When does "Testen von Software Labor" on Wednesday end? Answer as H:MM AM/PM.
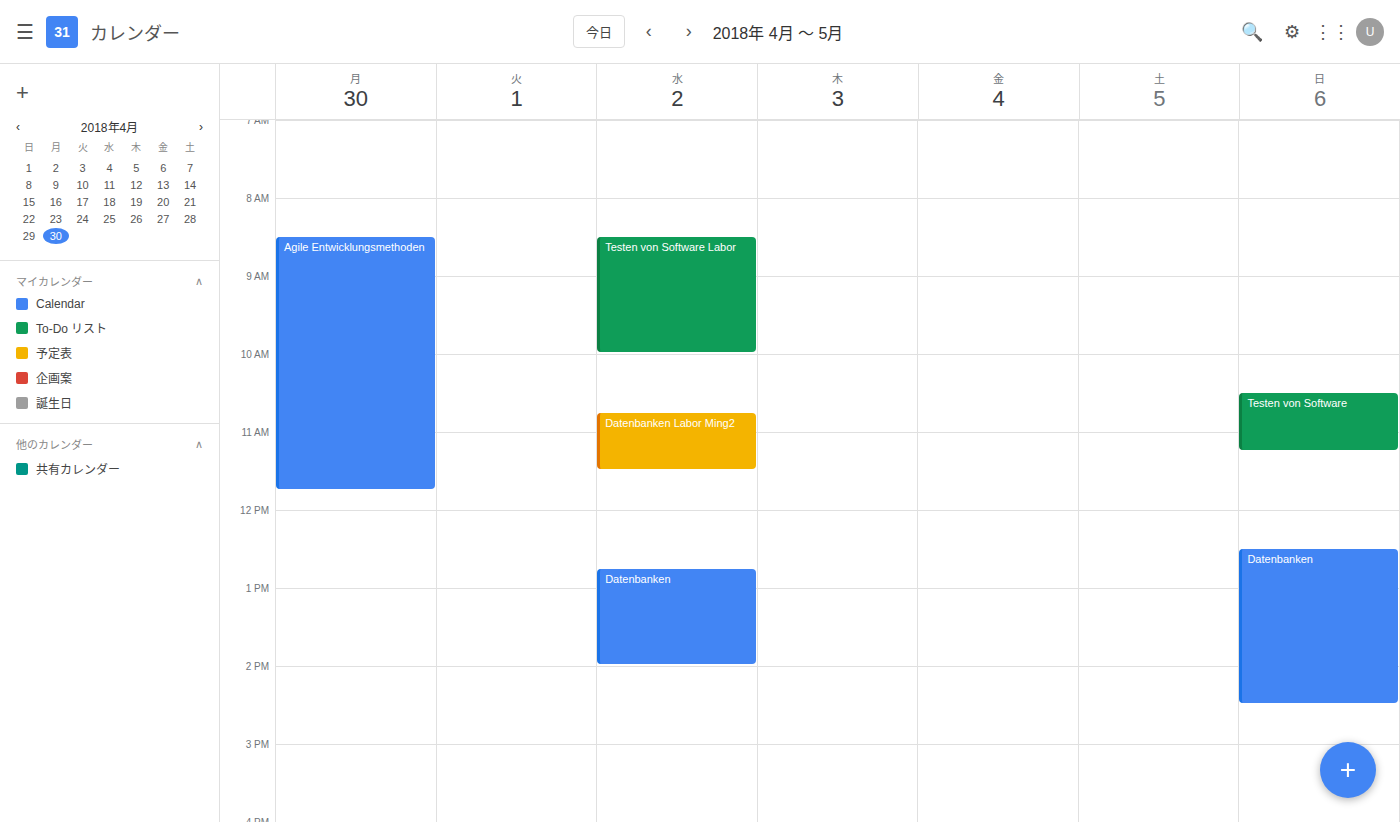
10:00 AM